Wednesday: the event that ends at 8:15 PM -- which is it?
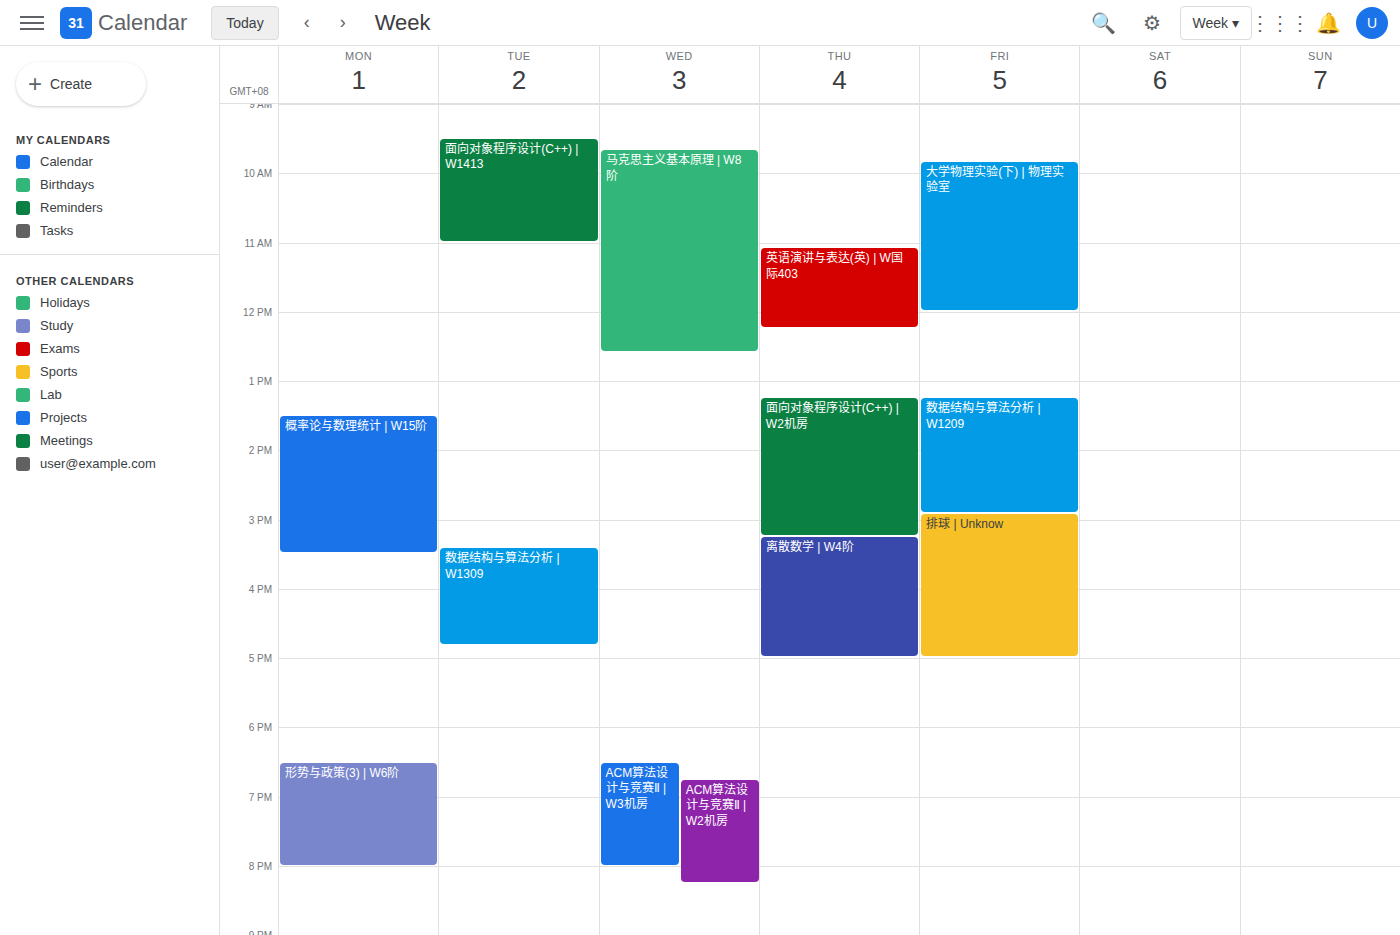
"ACM算法设计与竞赛Ⅱ | W2机房"